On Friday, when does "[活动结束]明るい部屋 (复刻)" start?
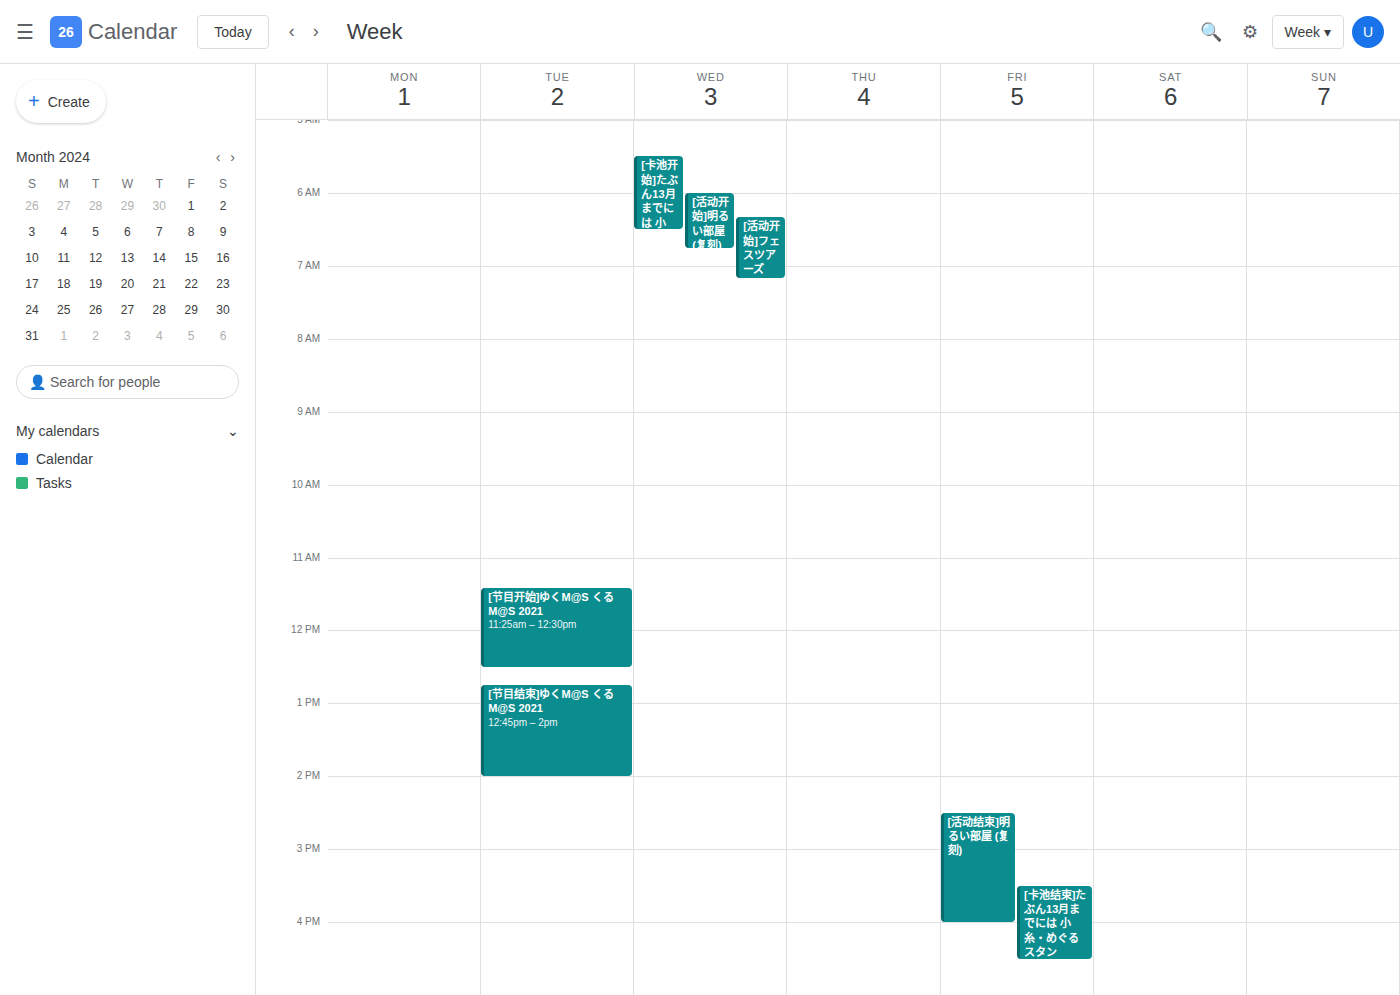
14:30